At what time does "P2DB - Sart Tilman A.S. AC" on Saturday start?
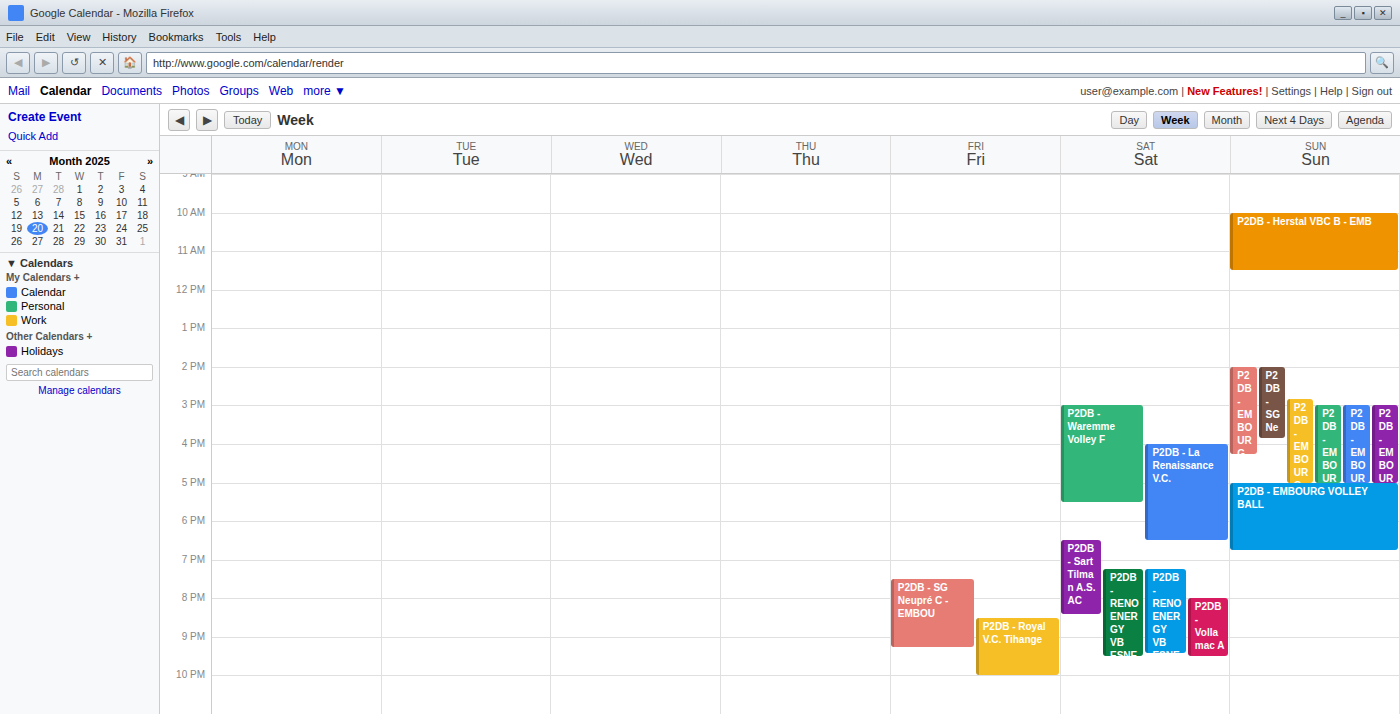
6:30 PM